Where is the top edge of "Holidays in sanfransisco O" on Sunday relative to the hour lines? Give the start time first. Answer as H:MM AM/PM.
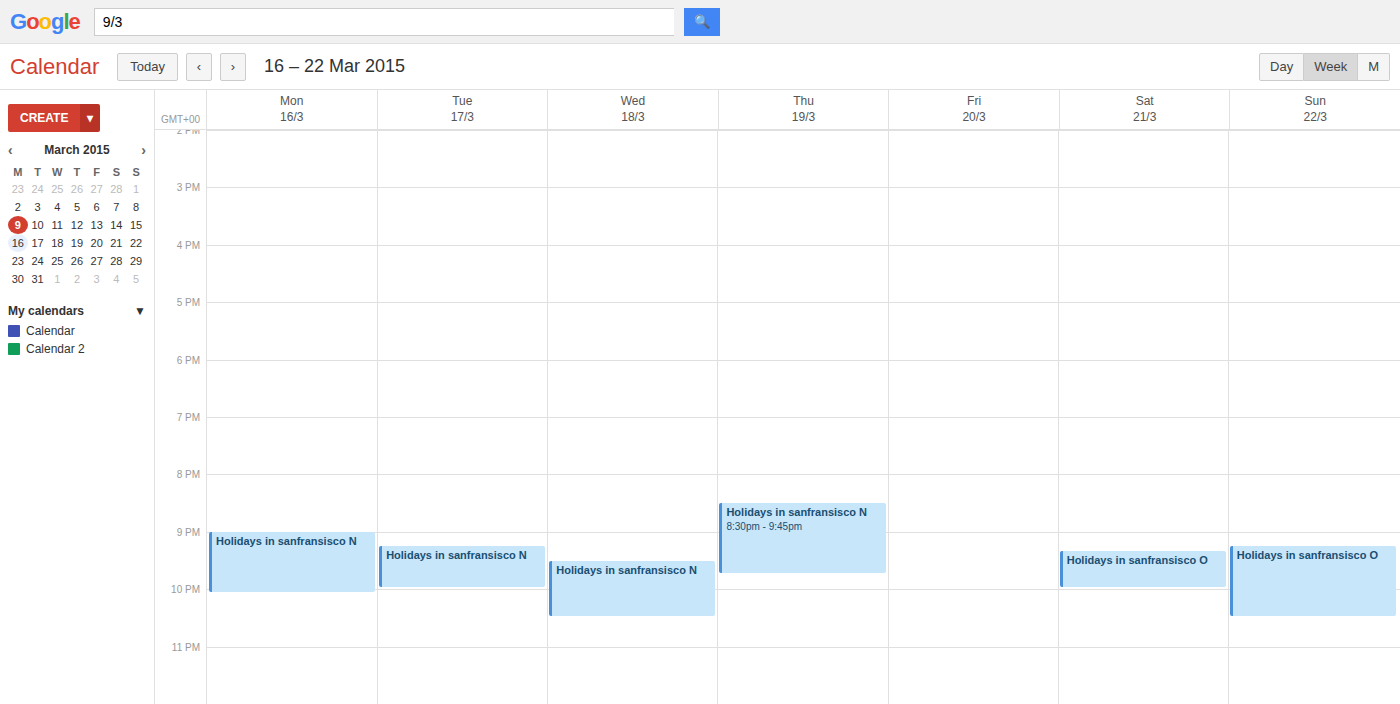
9:15 PM -- neither: a quarter of the way from the 9 PM line to the 10 PM line.